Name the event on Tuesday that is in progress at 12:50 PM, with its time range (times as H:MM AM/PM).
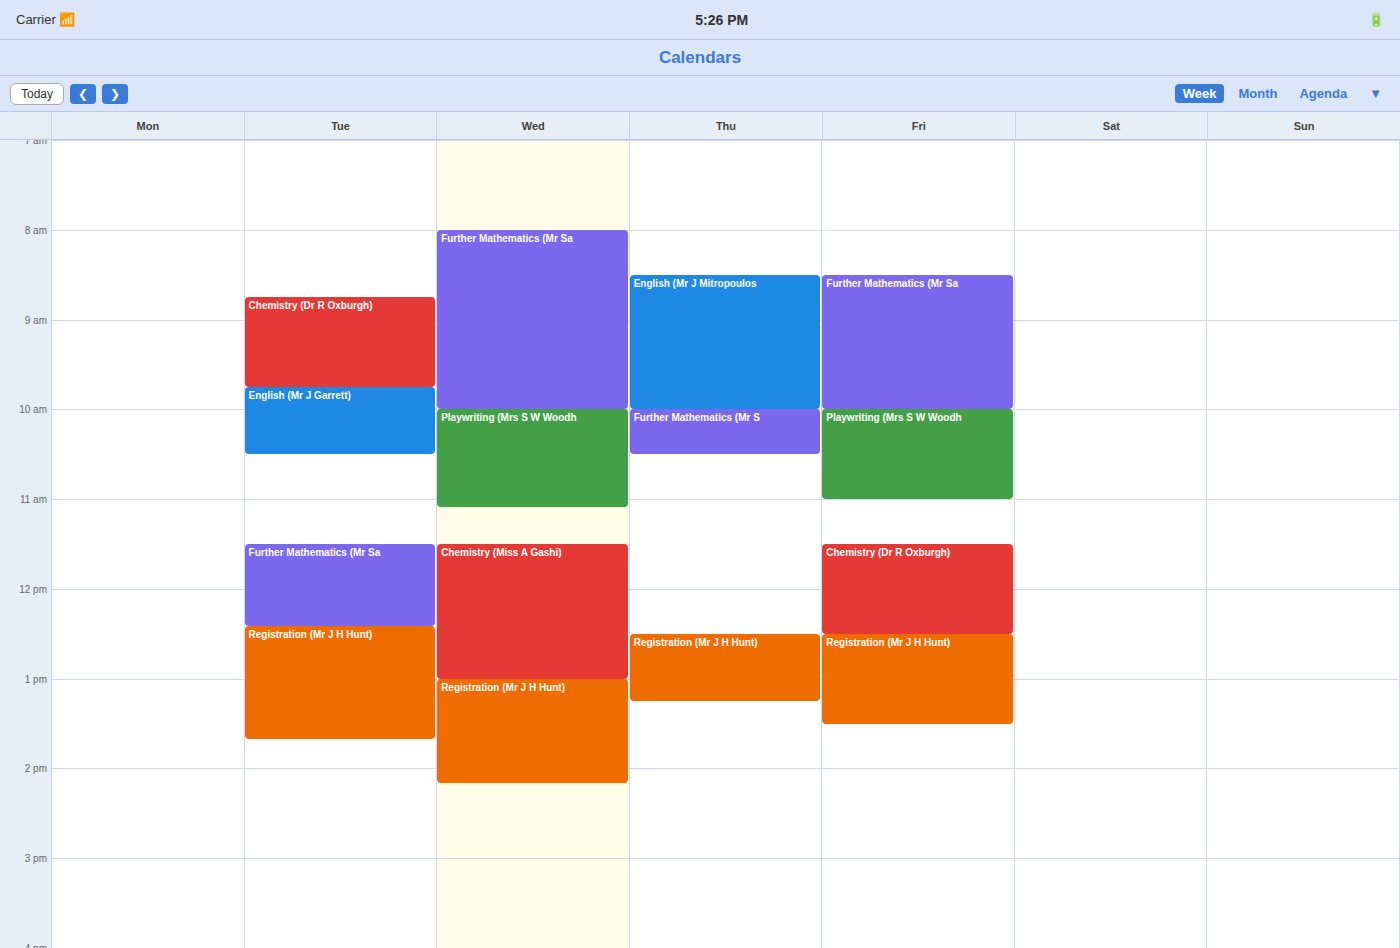
"Registration (Mr J H Hunt)", 12:25 PM to 1:40 PM